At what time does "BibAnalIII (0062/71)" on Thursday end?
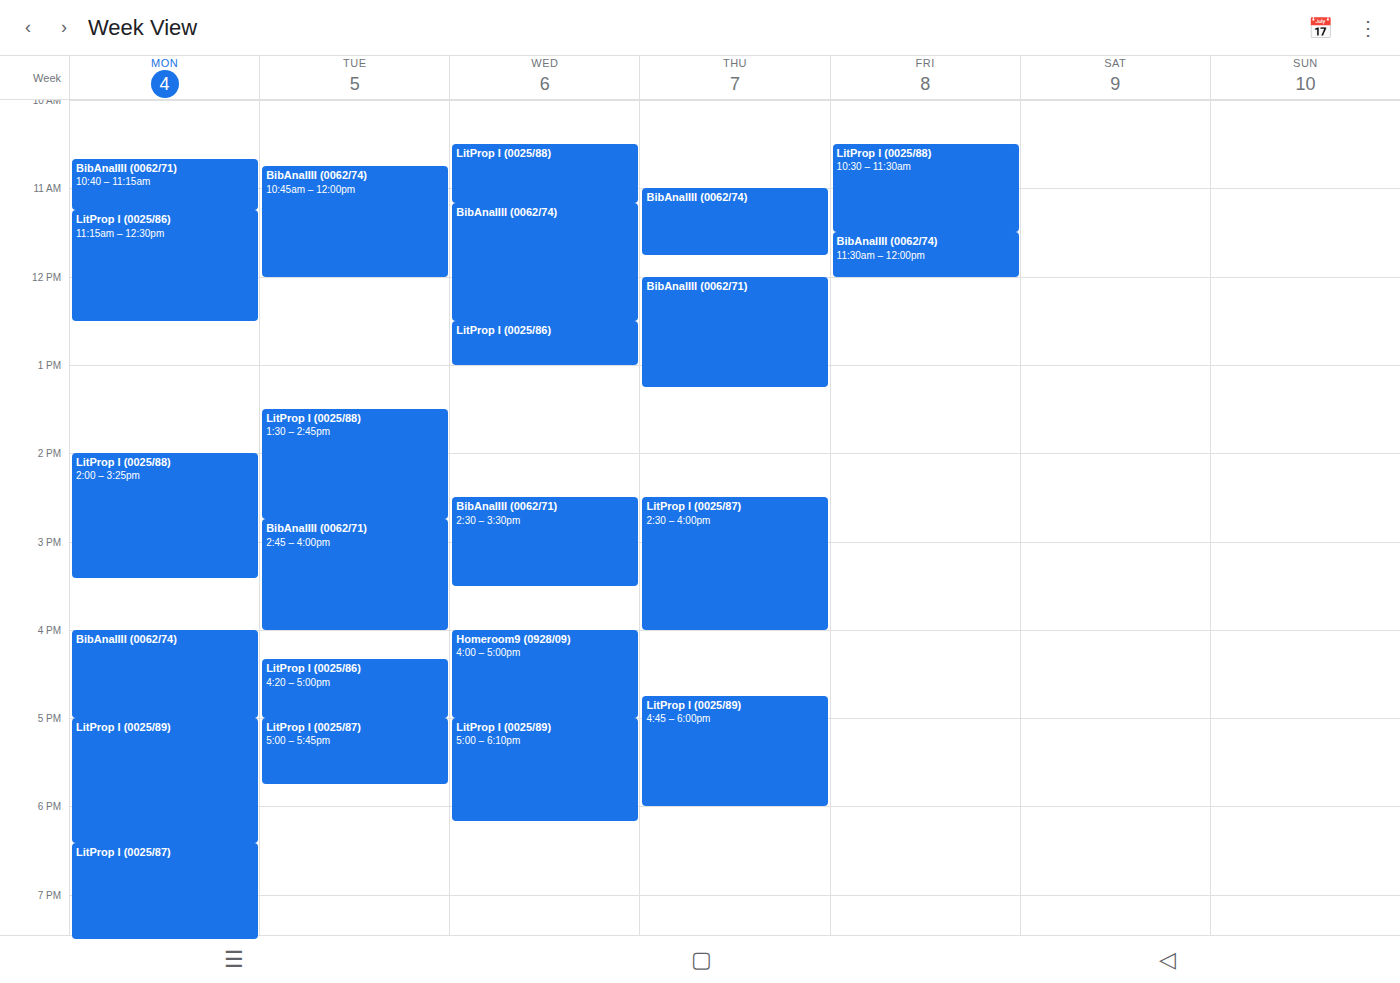
1:15 PM